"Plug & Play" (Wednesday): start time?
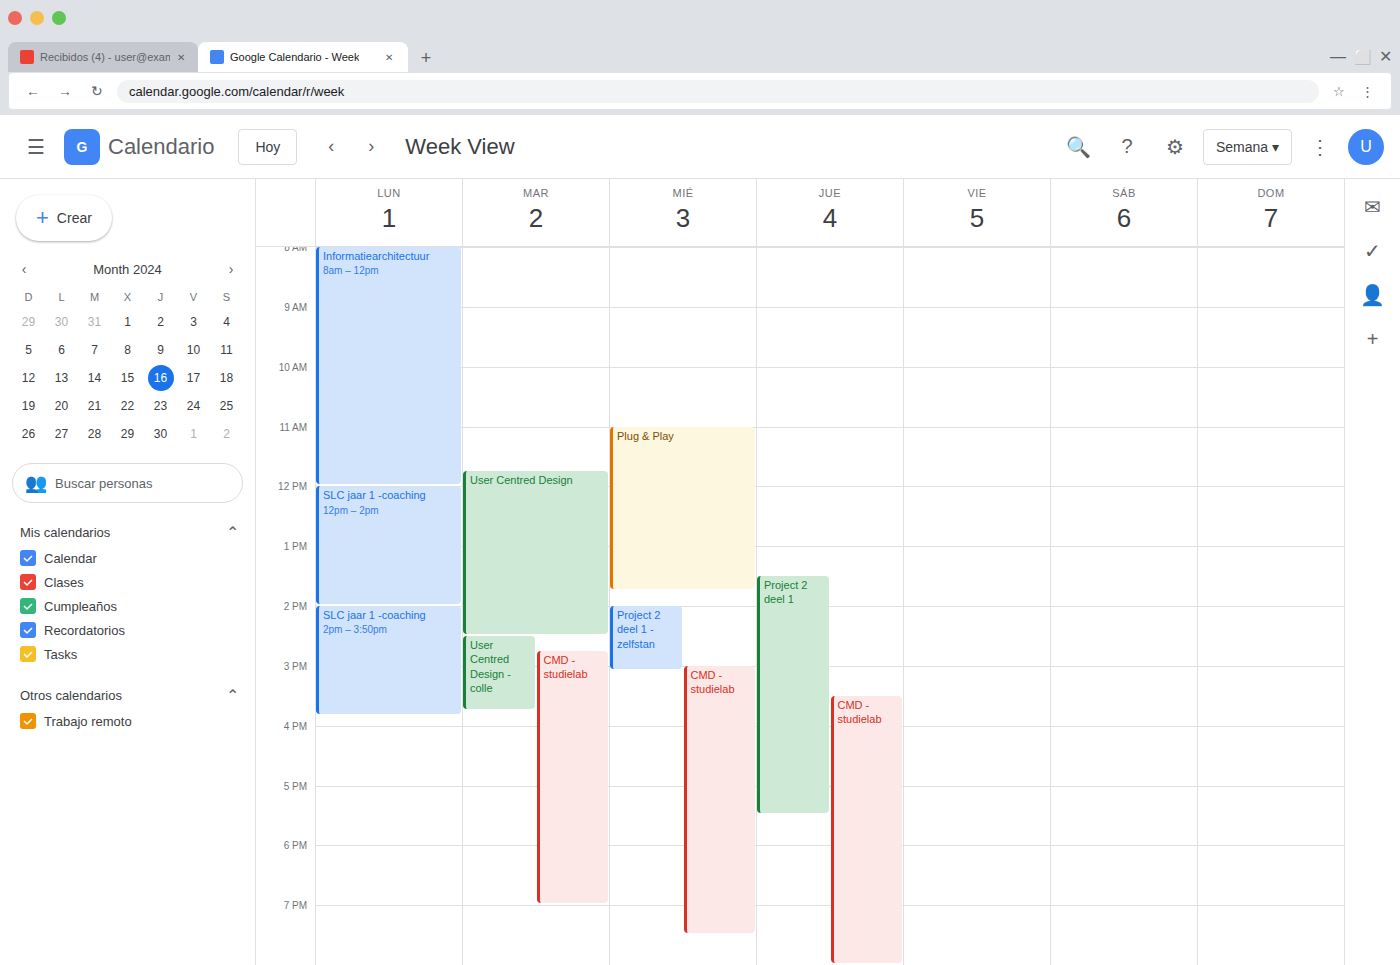
11:00 AM